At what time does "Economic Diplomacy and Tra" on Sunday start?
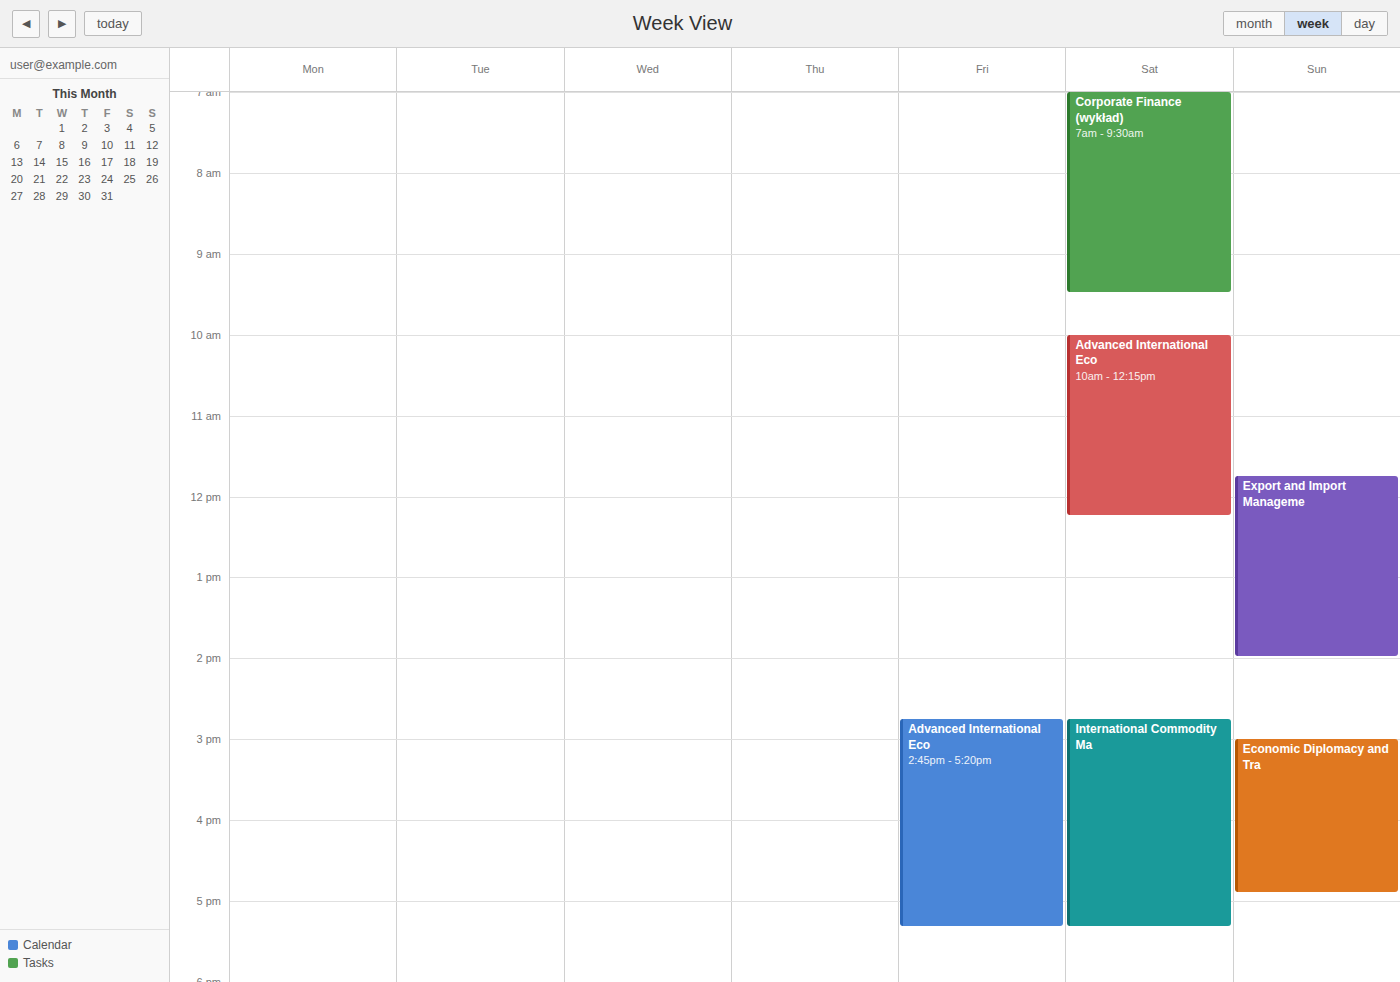
3:00 PM